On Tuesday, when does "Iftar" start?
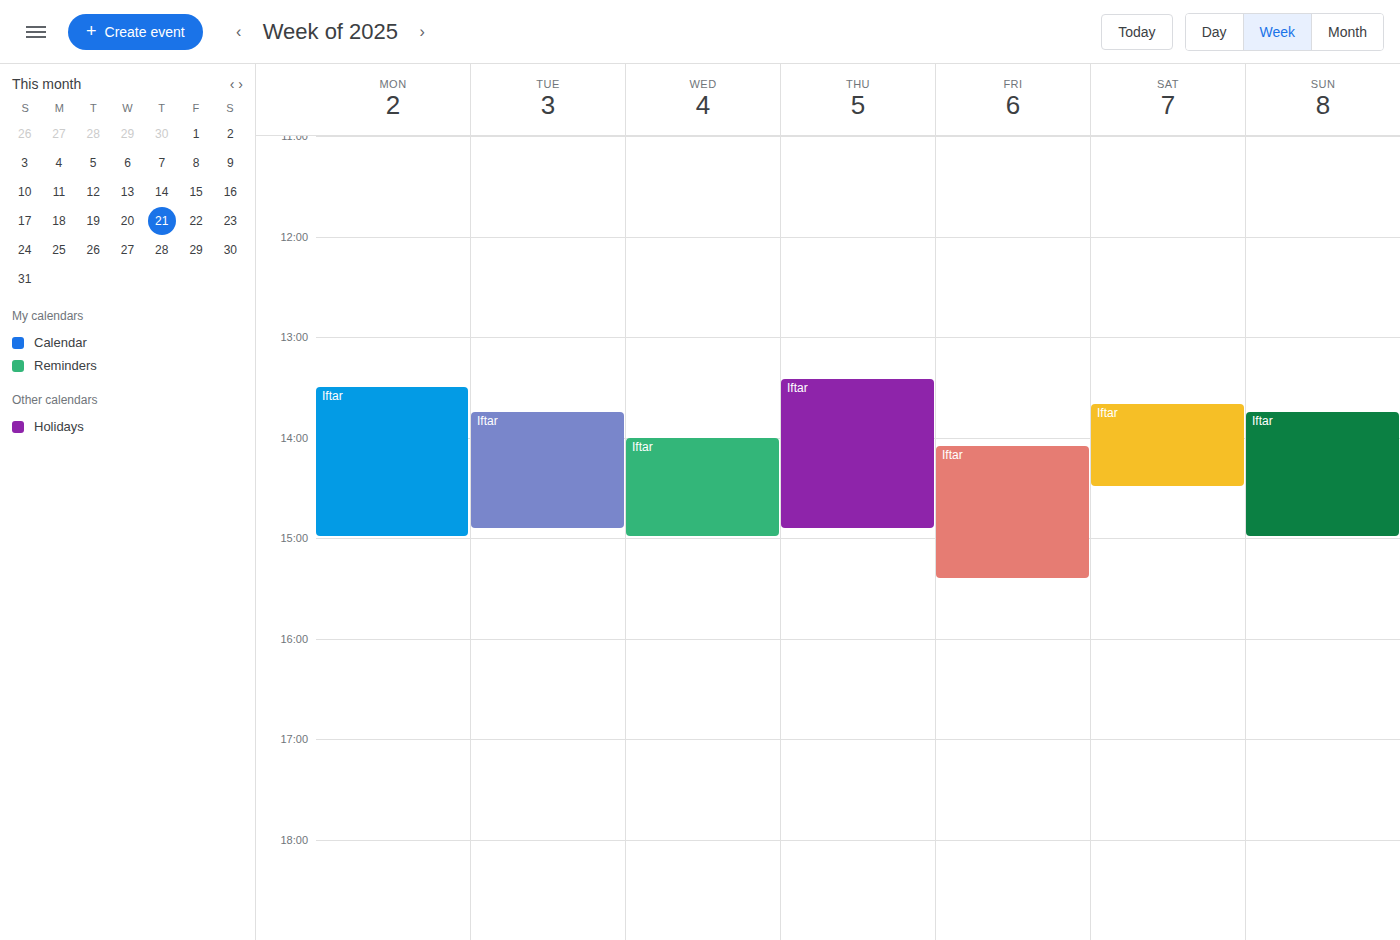
13:45